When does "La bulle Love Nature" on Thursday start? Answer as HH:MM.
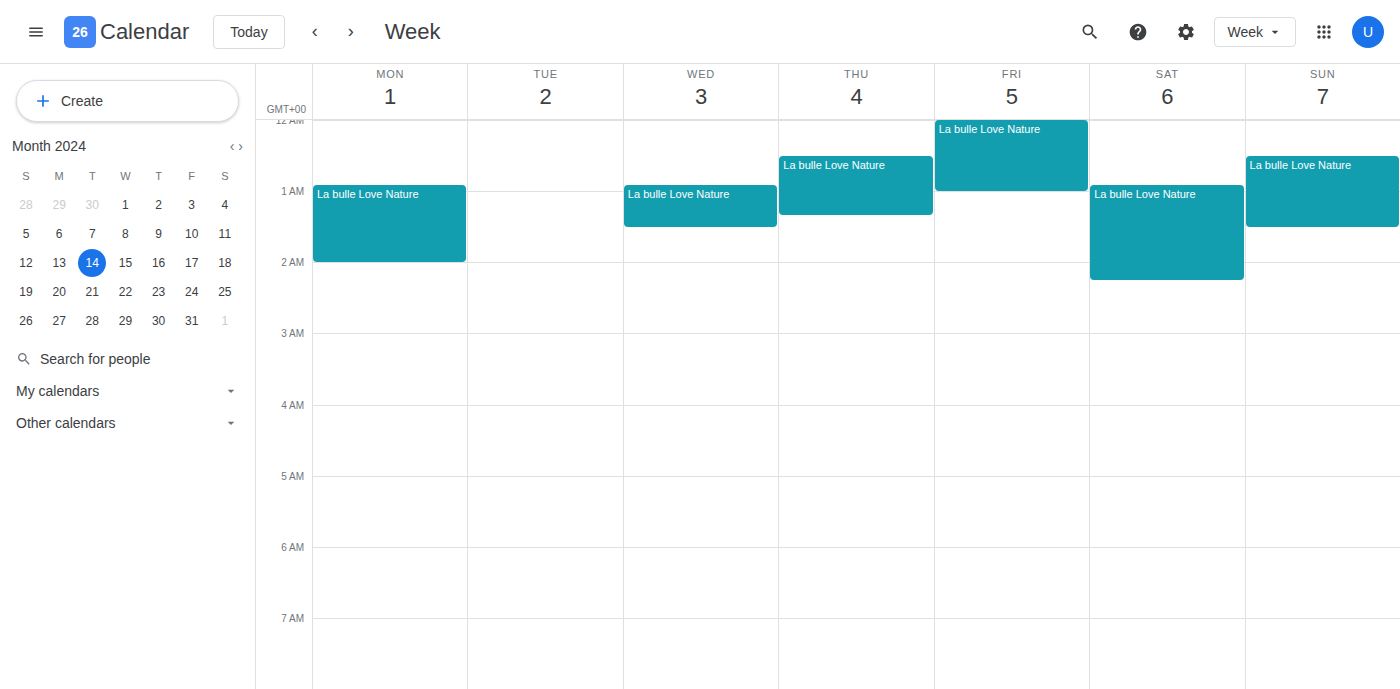
00:30